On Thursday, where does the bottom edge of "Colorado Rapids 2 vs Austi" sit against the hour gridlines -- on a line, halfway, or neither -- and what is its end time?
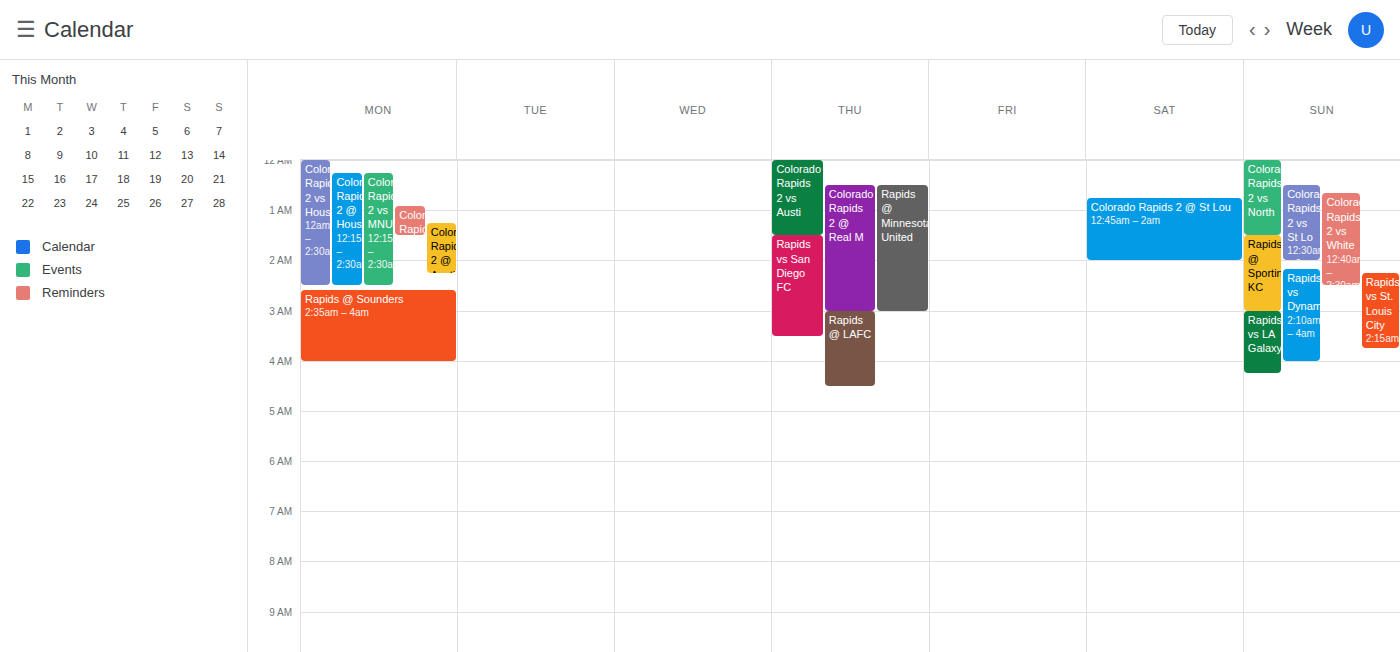
1:30 AM -- halfway between the 1 AM and 2 AM lines.